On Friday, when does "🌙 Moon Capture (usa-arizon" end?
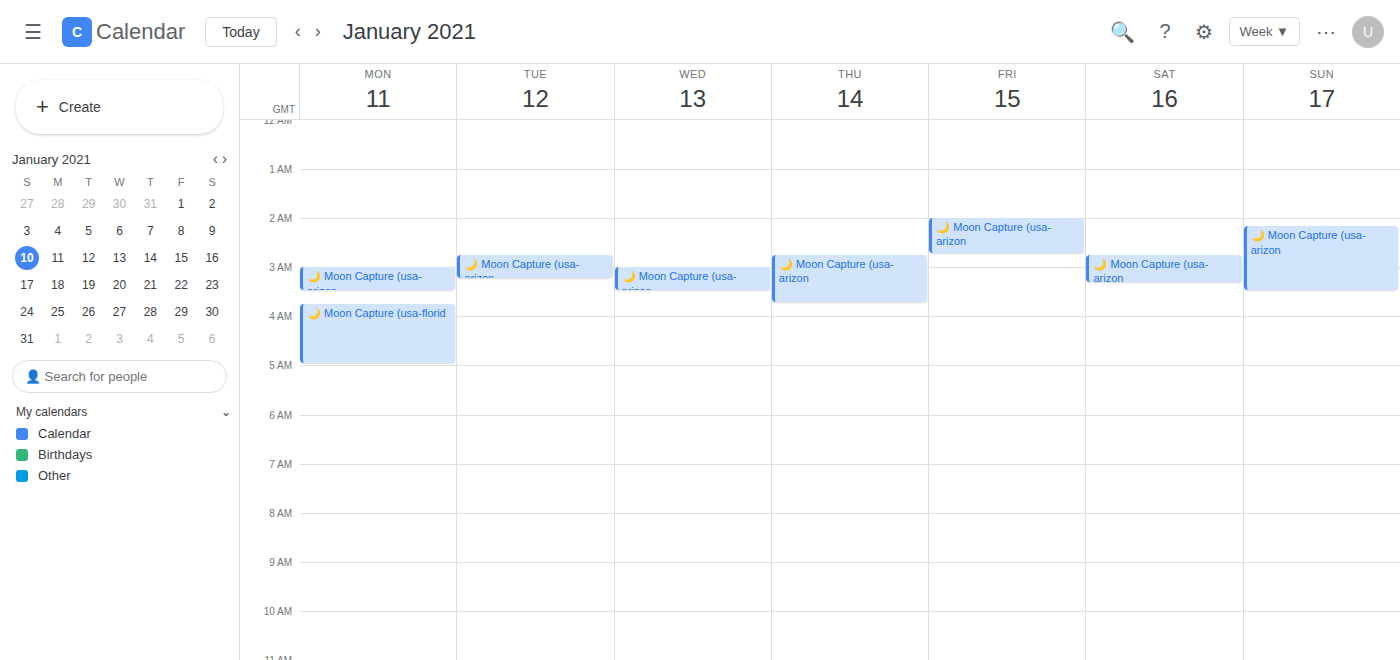
2:45 AM